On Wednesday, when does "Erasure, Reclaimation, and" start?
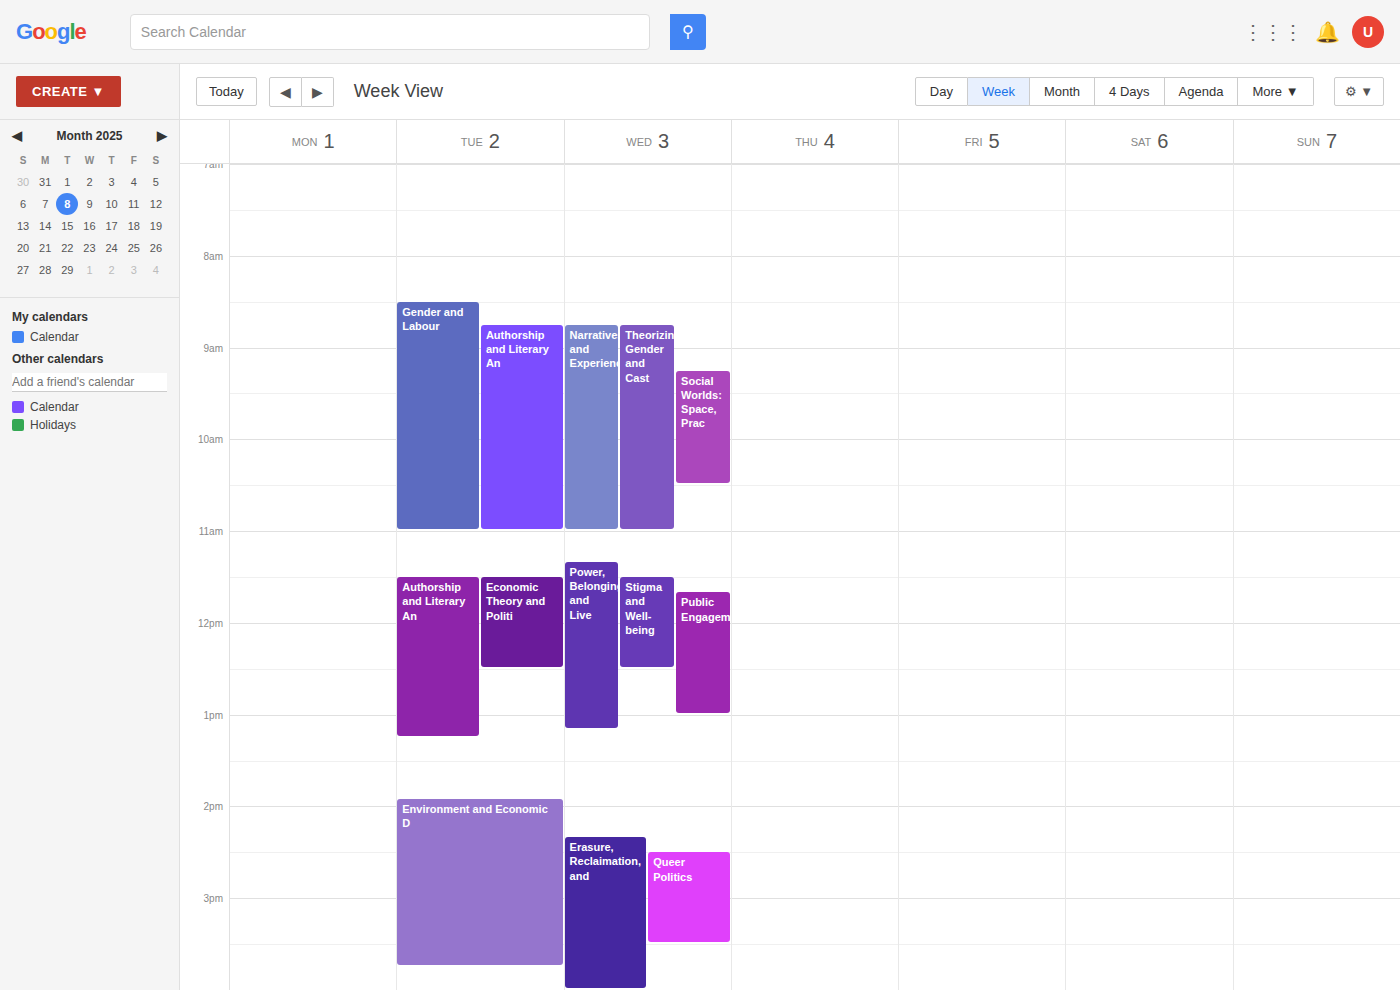
2:20 PM